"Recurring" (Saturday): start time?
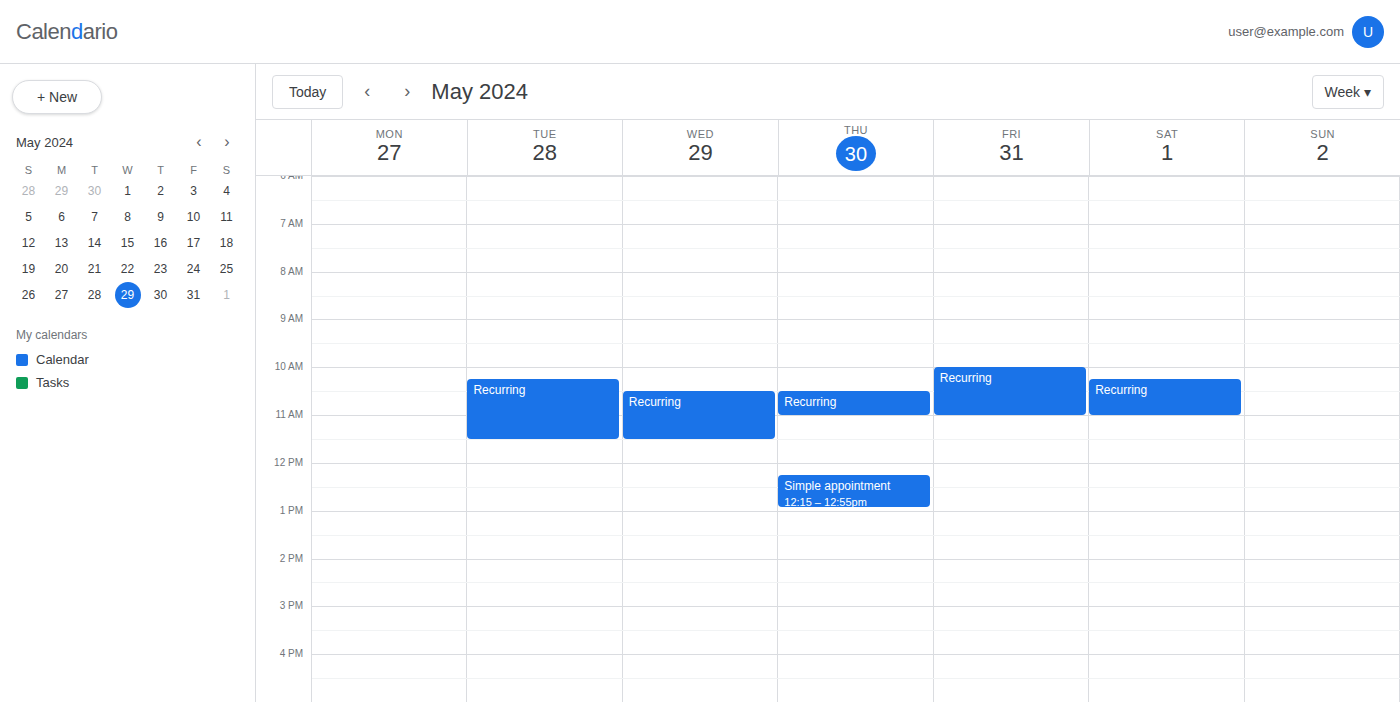
10:15 AM